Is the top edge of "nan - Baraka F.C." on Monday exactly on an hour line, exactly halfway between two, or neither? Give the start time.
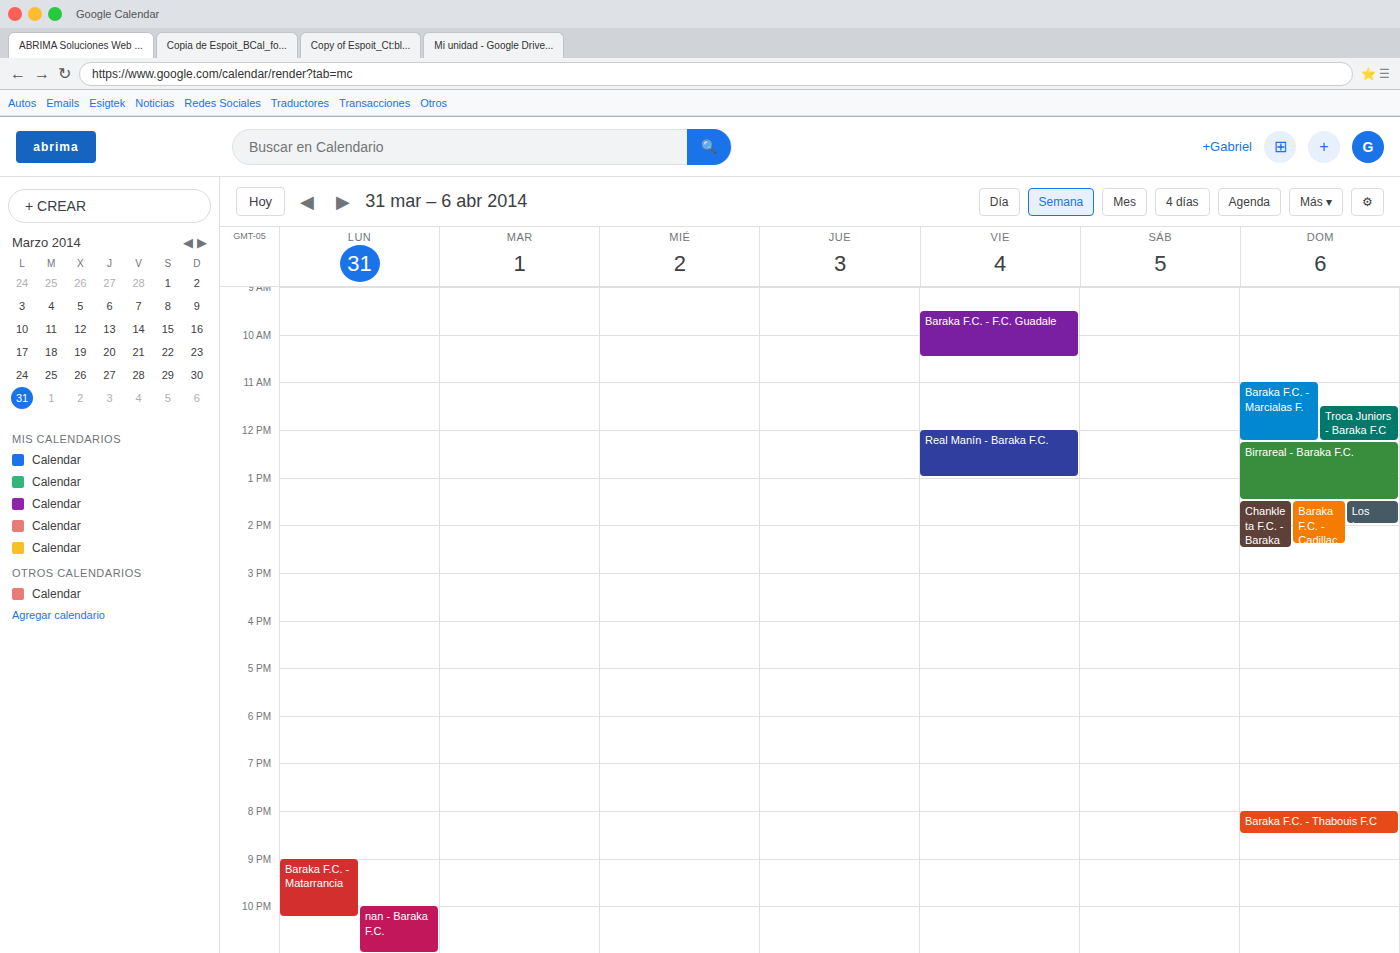
22:00 -- exactly on the 22:00 line.